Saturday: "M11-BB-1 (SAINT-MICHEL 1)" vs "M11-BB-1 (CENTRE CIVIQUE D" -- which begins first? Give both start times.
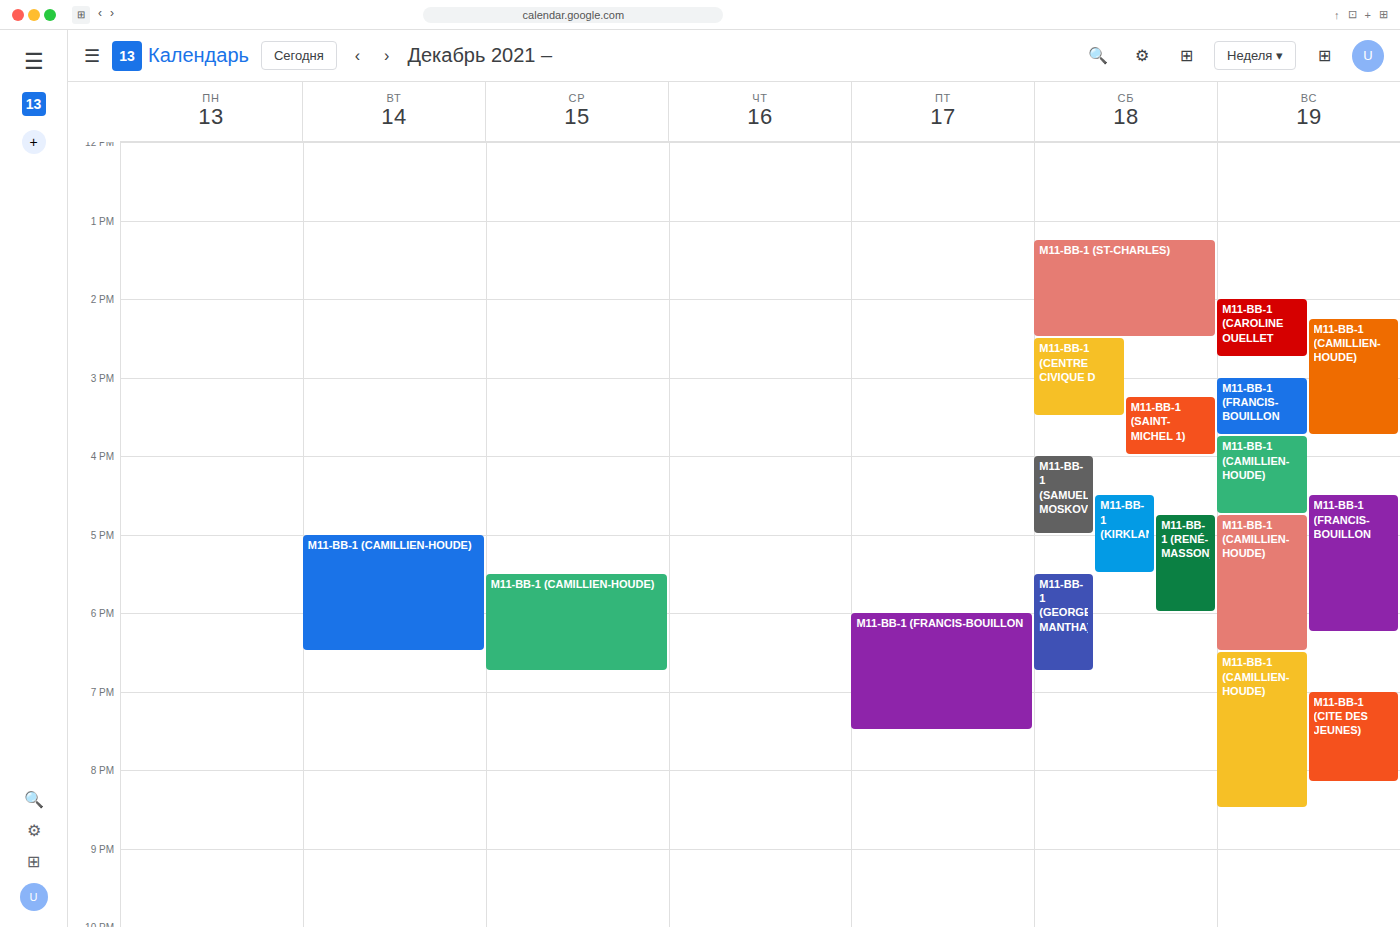
"M11-BB-1 (CENTRE CIVIQUE D" 2:30 PM; "M11-BB-1 (SAINT-MICHEL 1)" 3:15 PM.